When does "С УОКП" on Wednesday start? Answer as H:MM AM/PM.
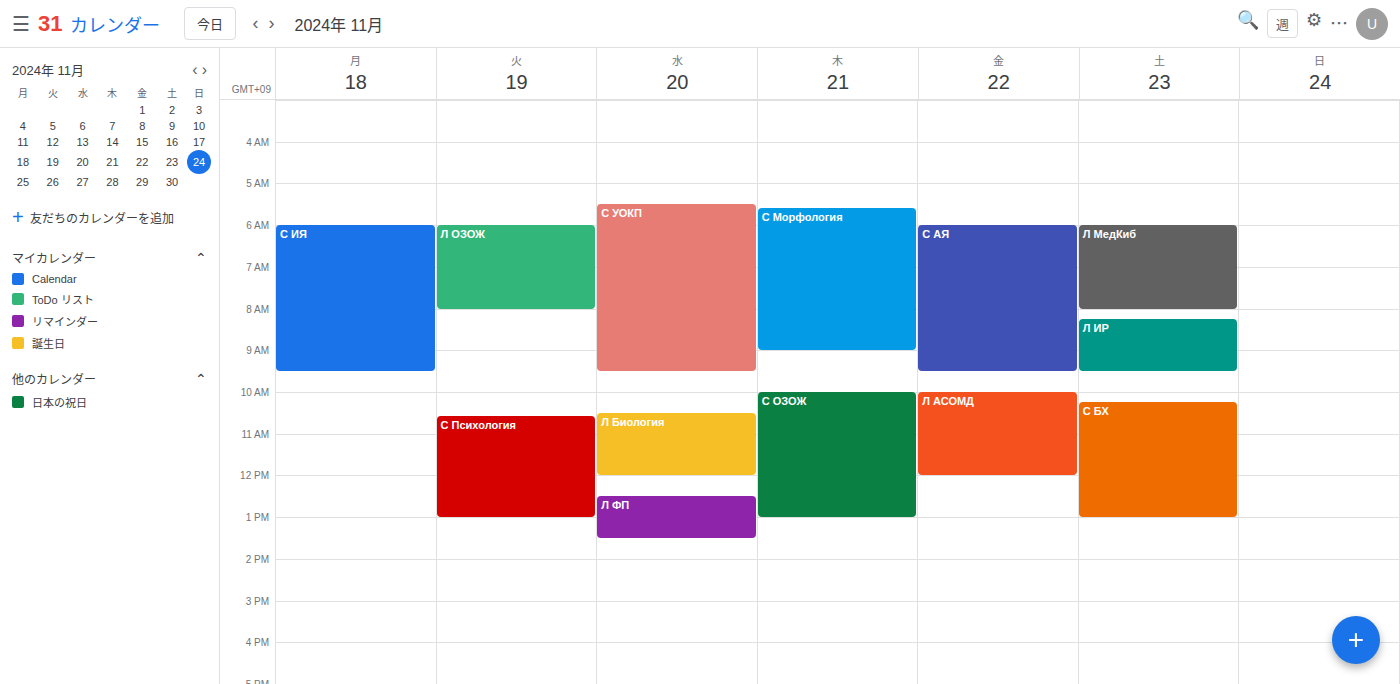
5:30 AM